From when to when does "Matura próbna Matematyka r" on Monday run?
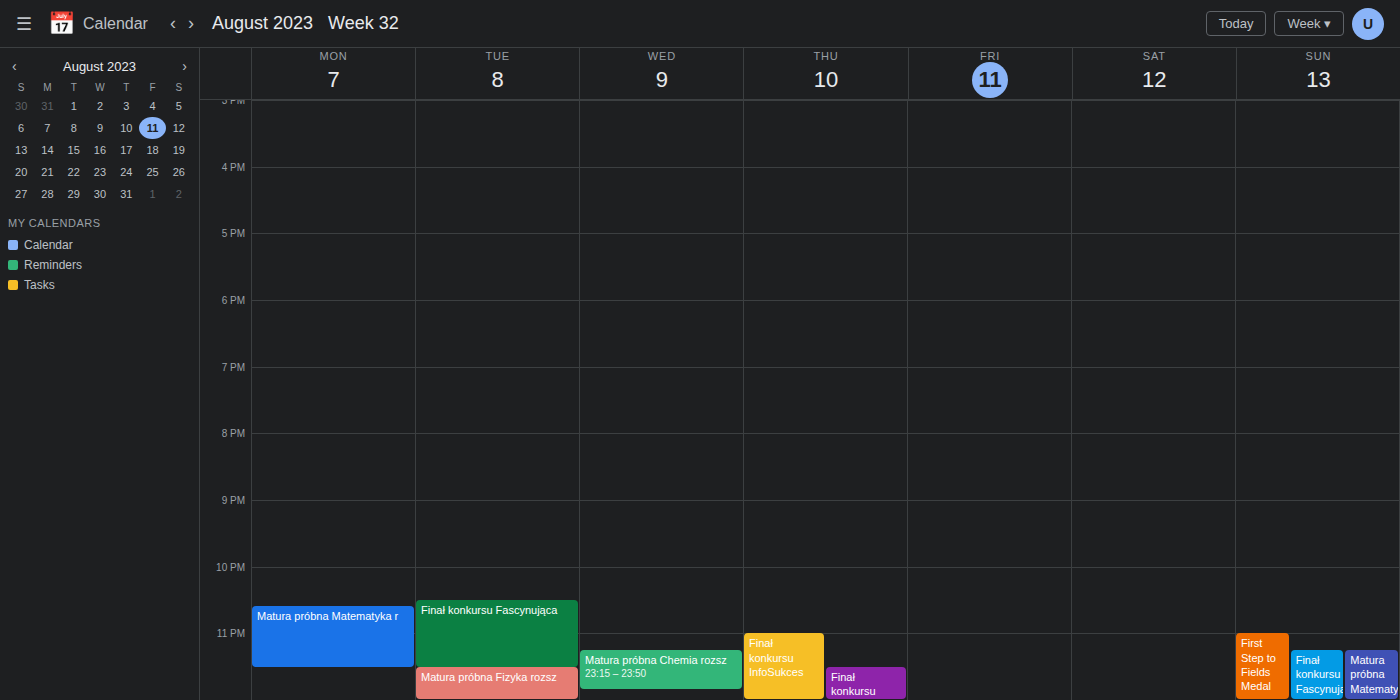
10:35 PM to 11:30 PM